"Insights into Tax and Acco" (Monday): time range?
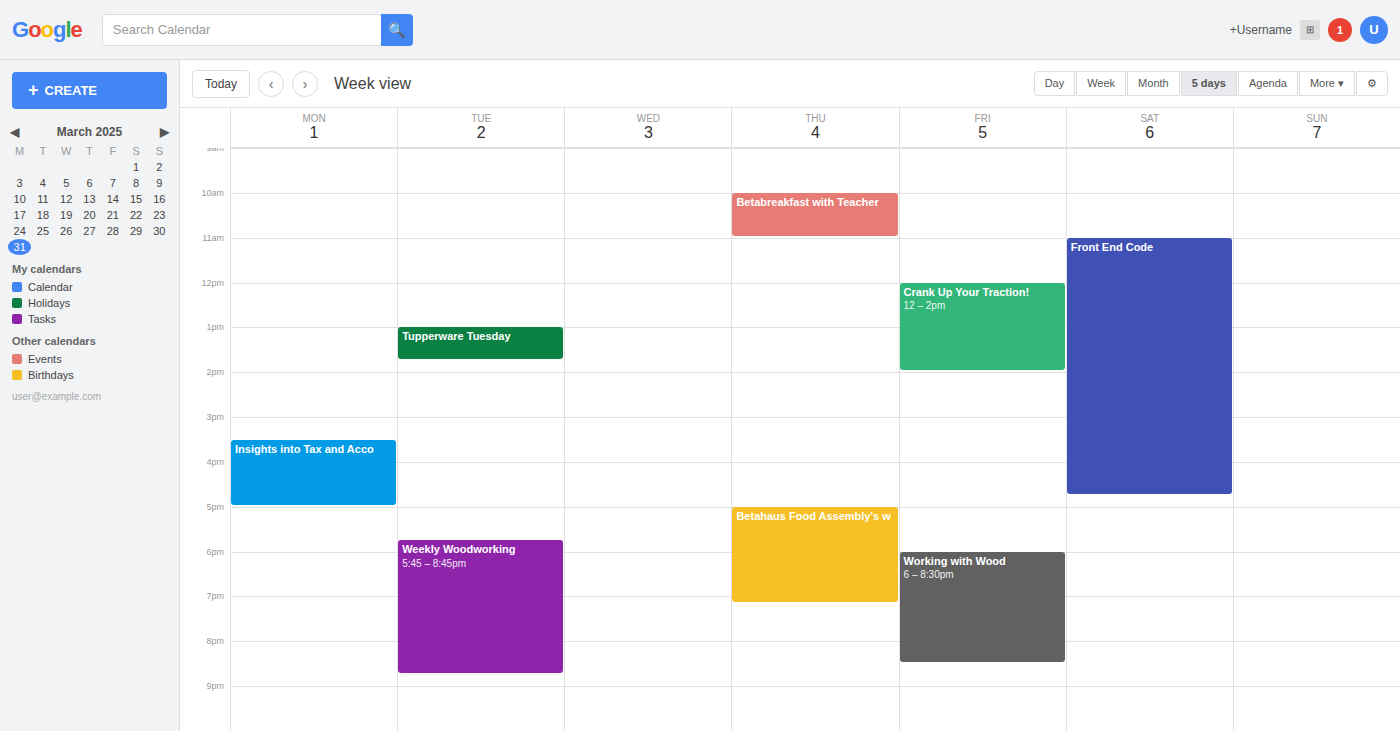
15:30 to 17:00